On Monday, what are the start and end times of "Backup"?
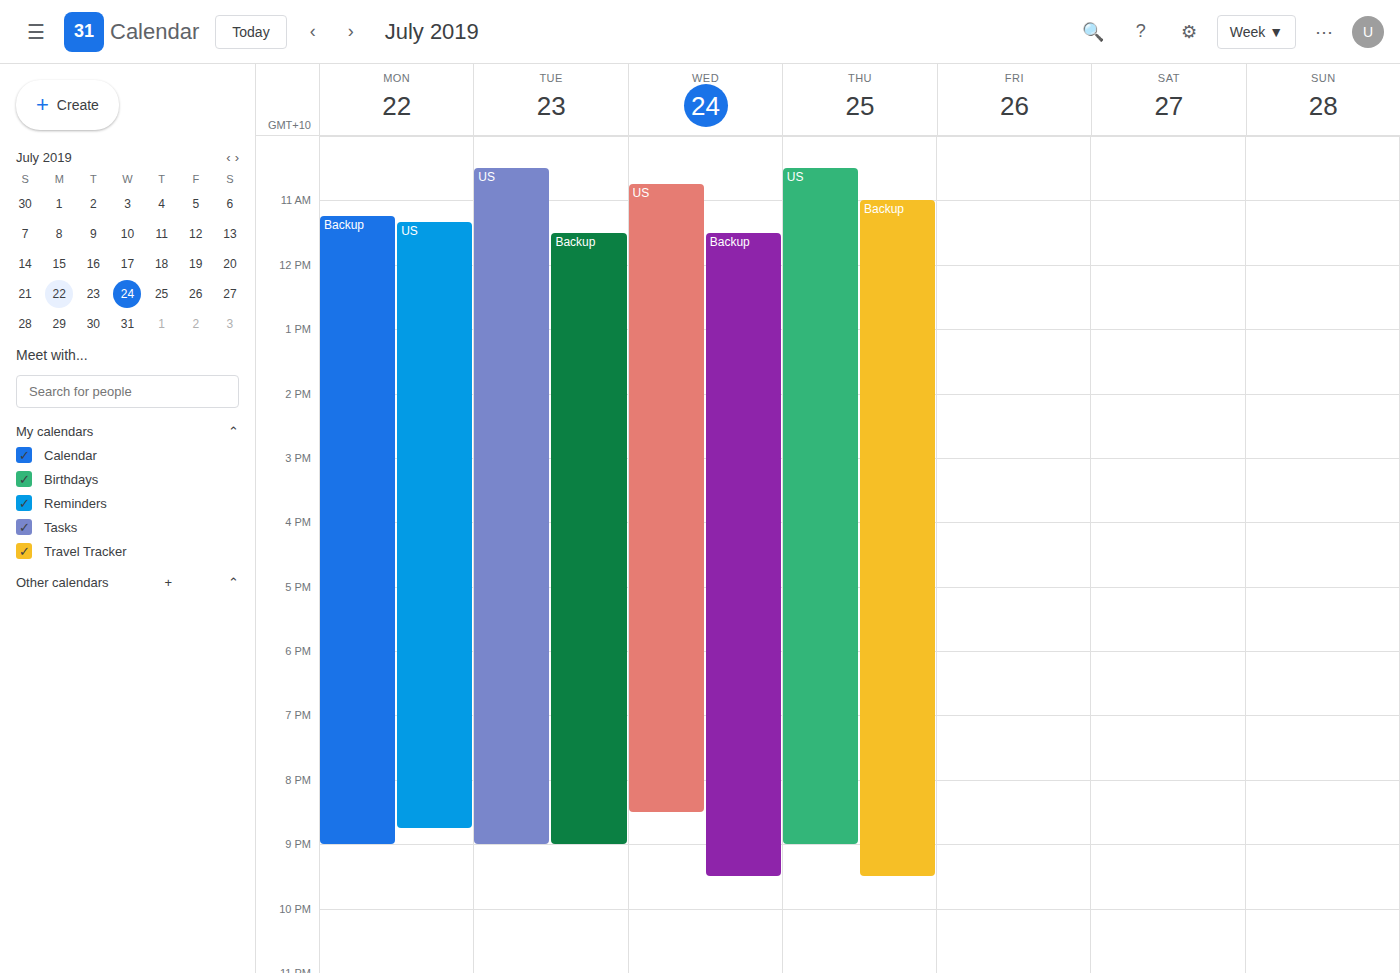
11:15 to 21:00